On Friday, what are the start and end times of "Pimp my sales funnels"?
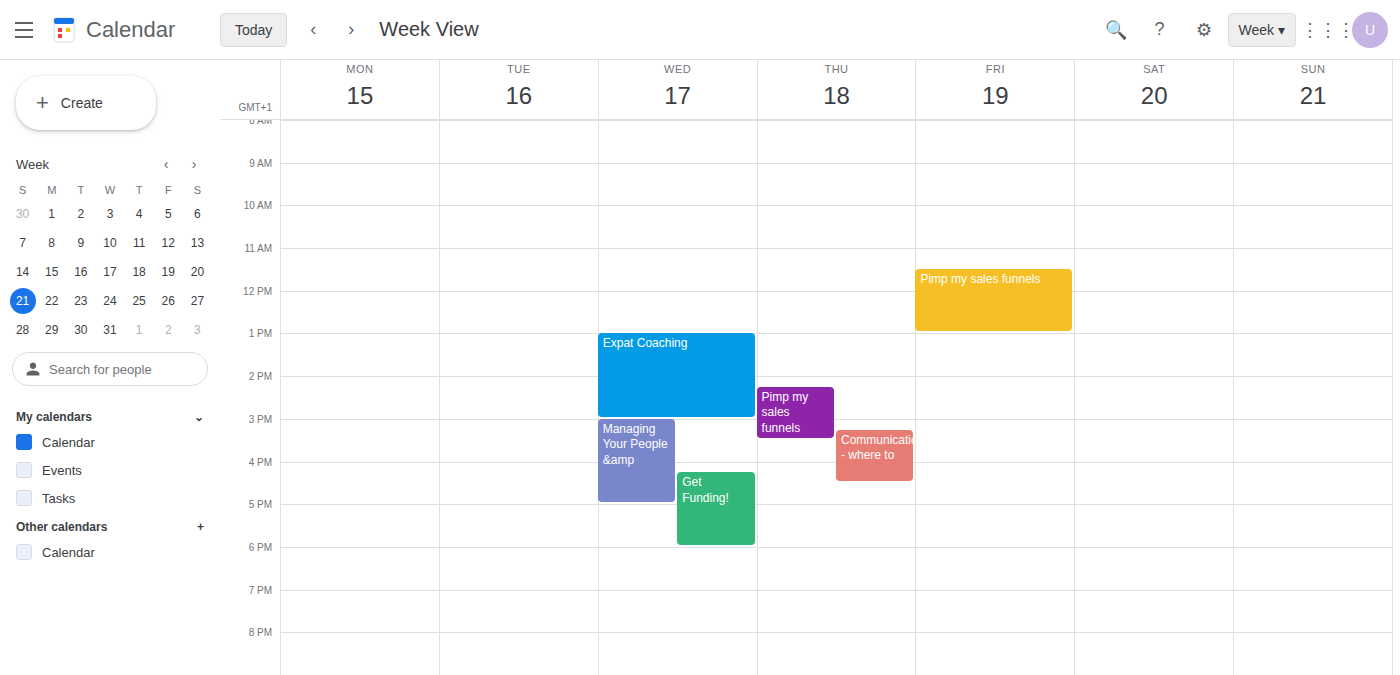
11:30 AM to 1:00 PM